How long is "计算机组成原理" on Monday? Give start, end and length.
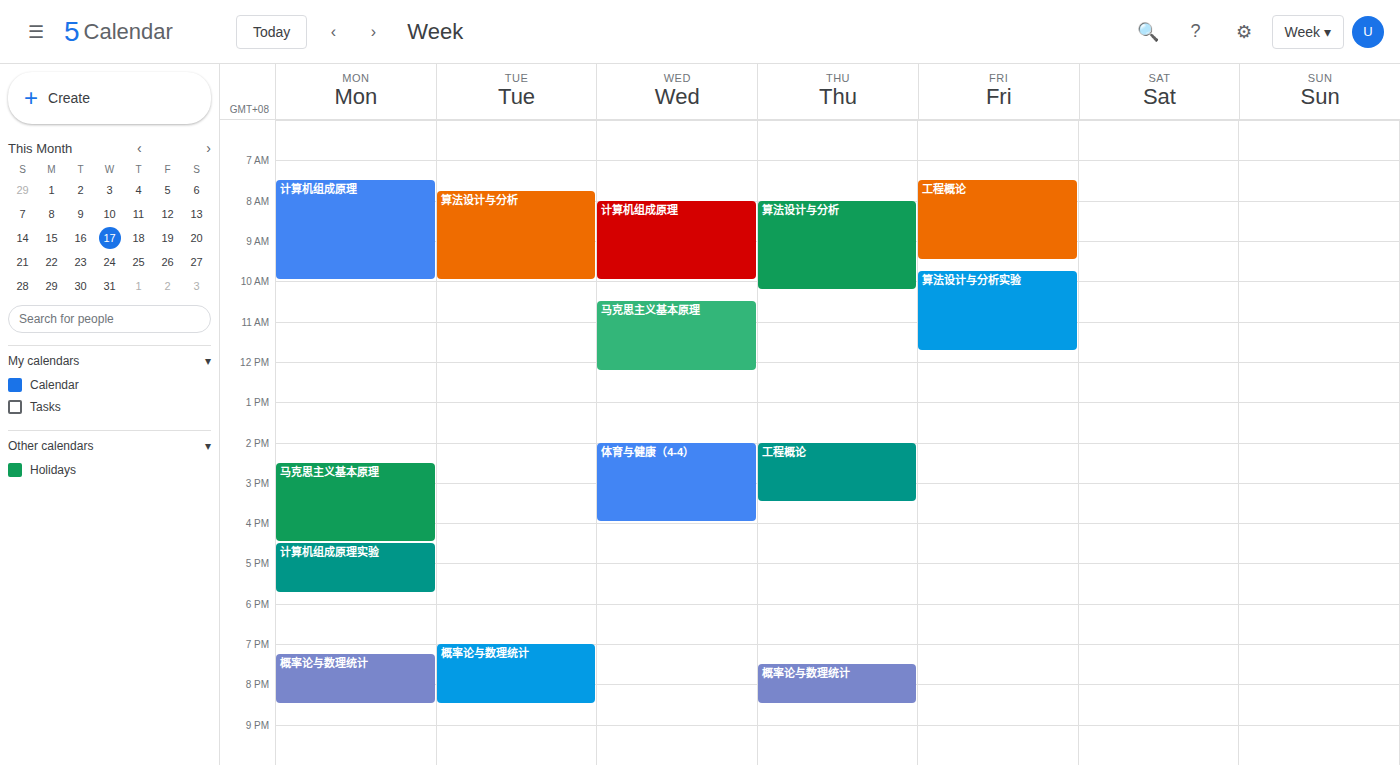
7:30 AM to 10:00 AM, 2 hours 30 minutes